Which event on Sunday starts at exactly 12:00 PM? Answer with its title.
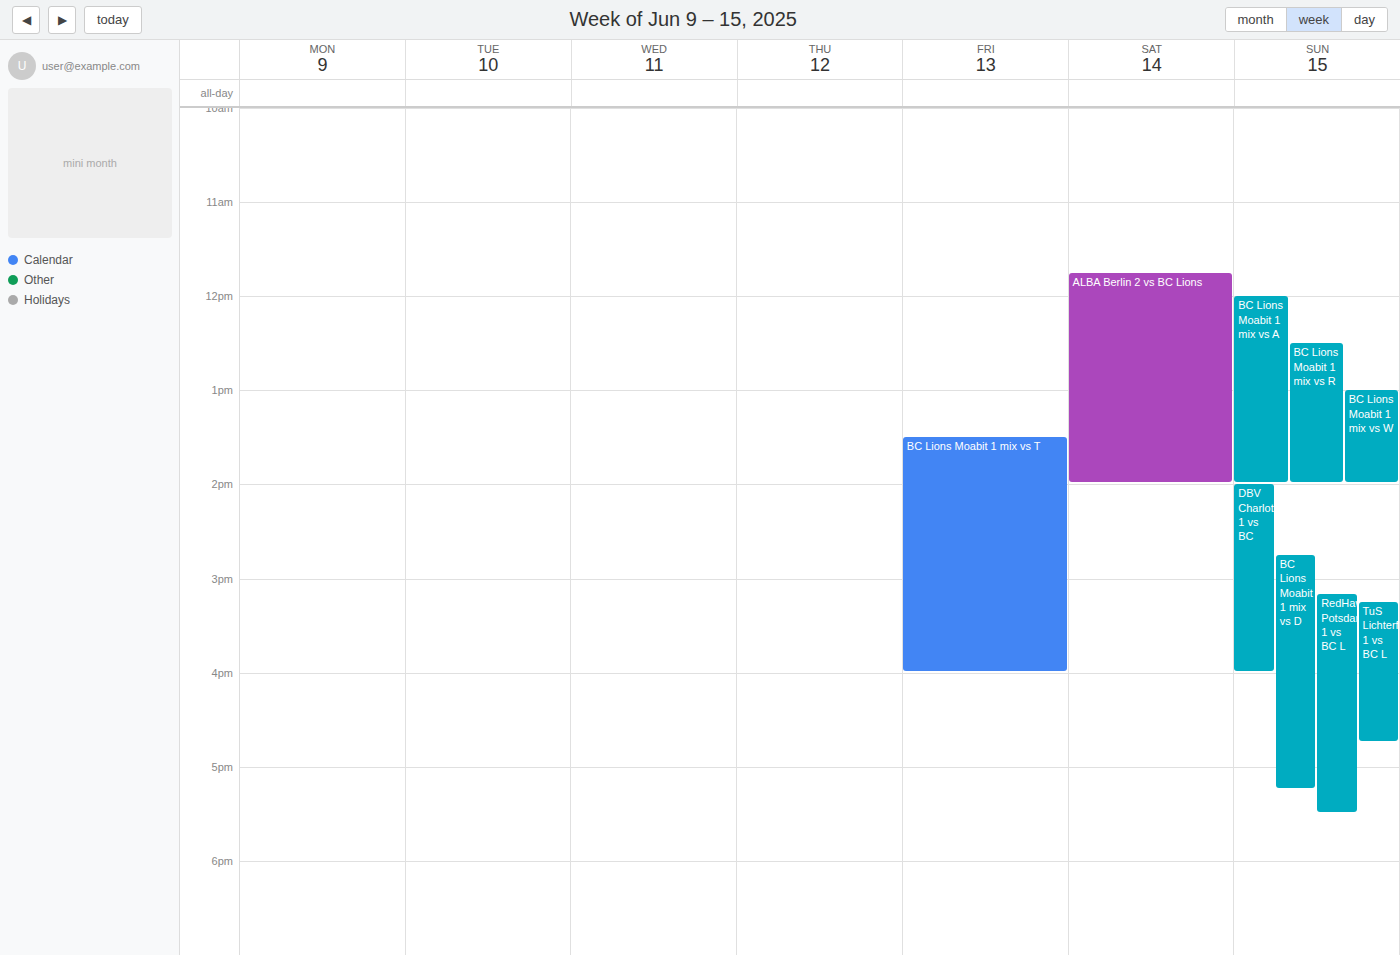
"BC Lions Moabit 1 mix vs A"